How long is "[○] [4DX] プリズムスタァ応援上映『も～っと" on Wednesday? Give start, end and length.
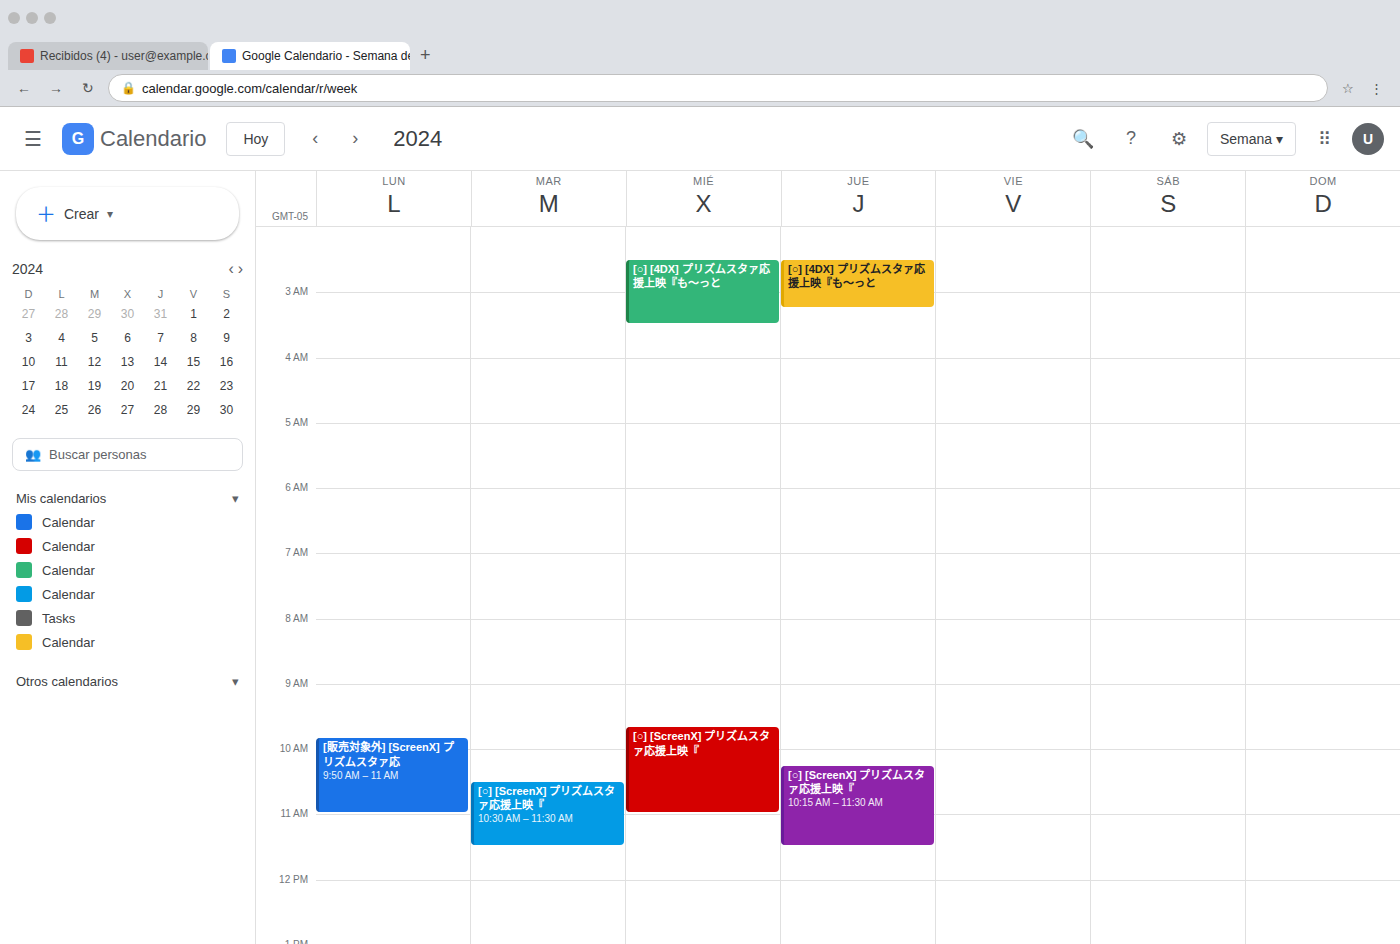
2:30 AM to 3:30 AM, 1 hour